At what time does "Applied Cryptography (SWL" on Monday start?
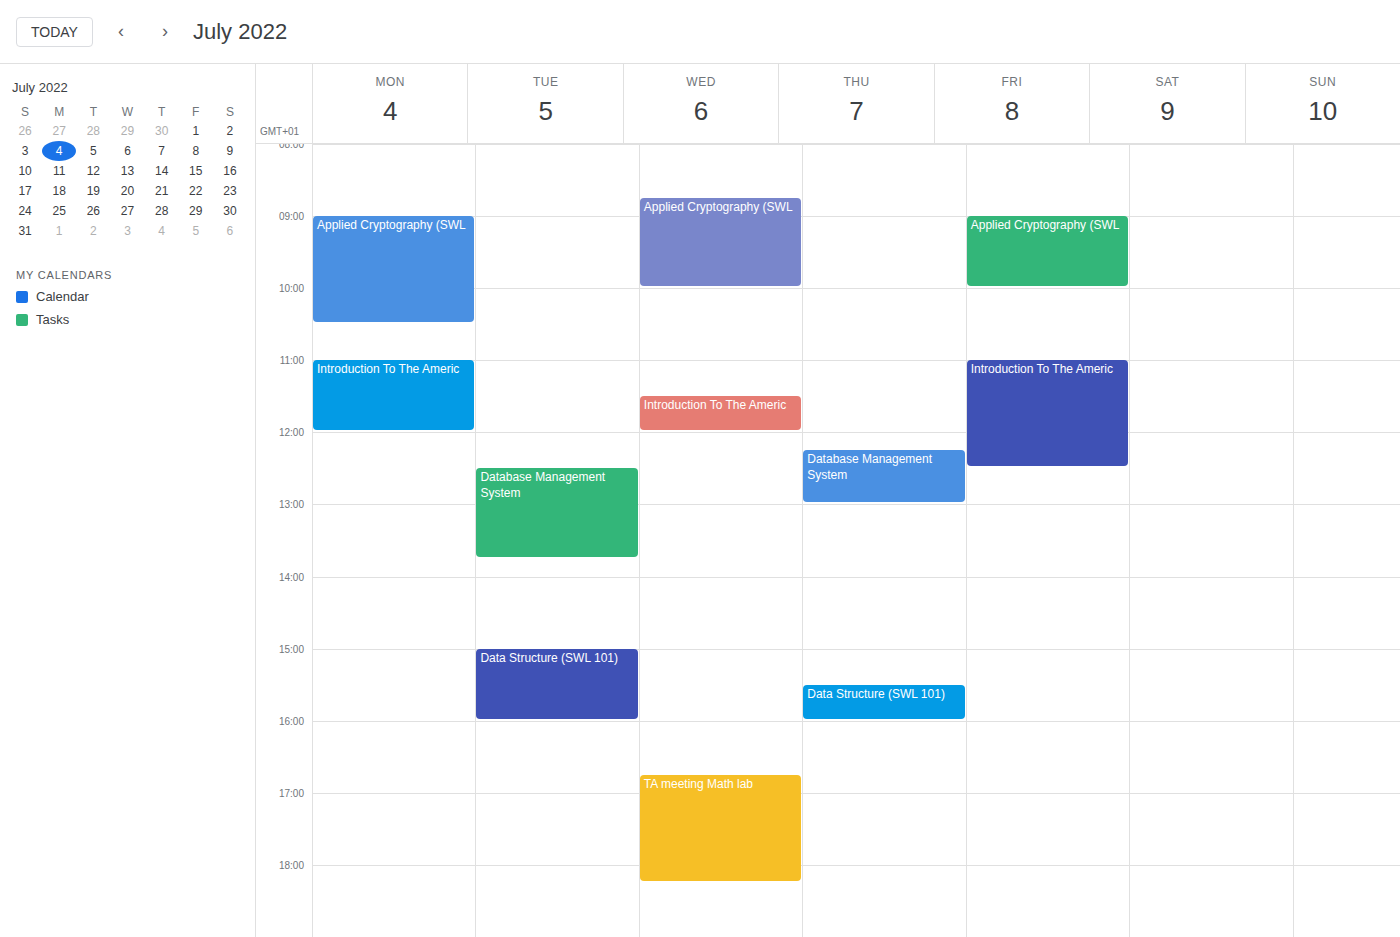
9:00 AM